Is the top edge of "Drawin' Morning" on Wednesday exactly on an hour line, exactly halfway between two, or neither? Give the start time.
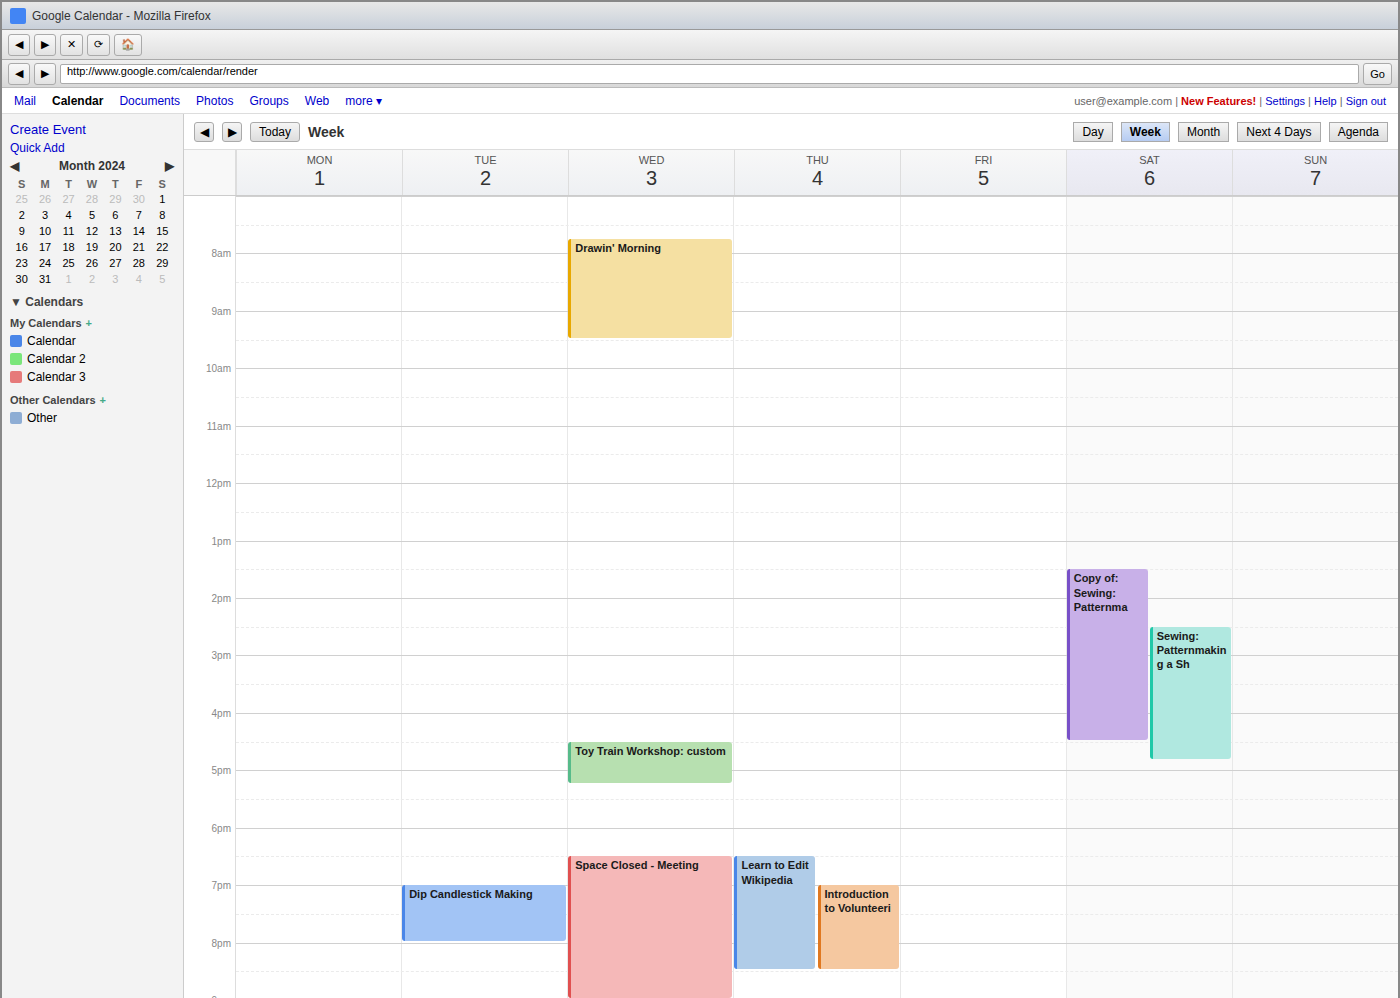
07:45 -- neither: three quarters of the way from the 07:00 line to the 08:00 line.